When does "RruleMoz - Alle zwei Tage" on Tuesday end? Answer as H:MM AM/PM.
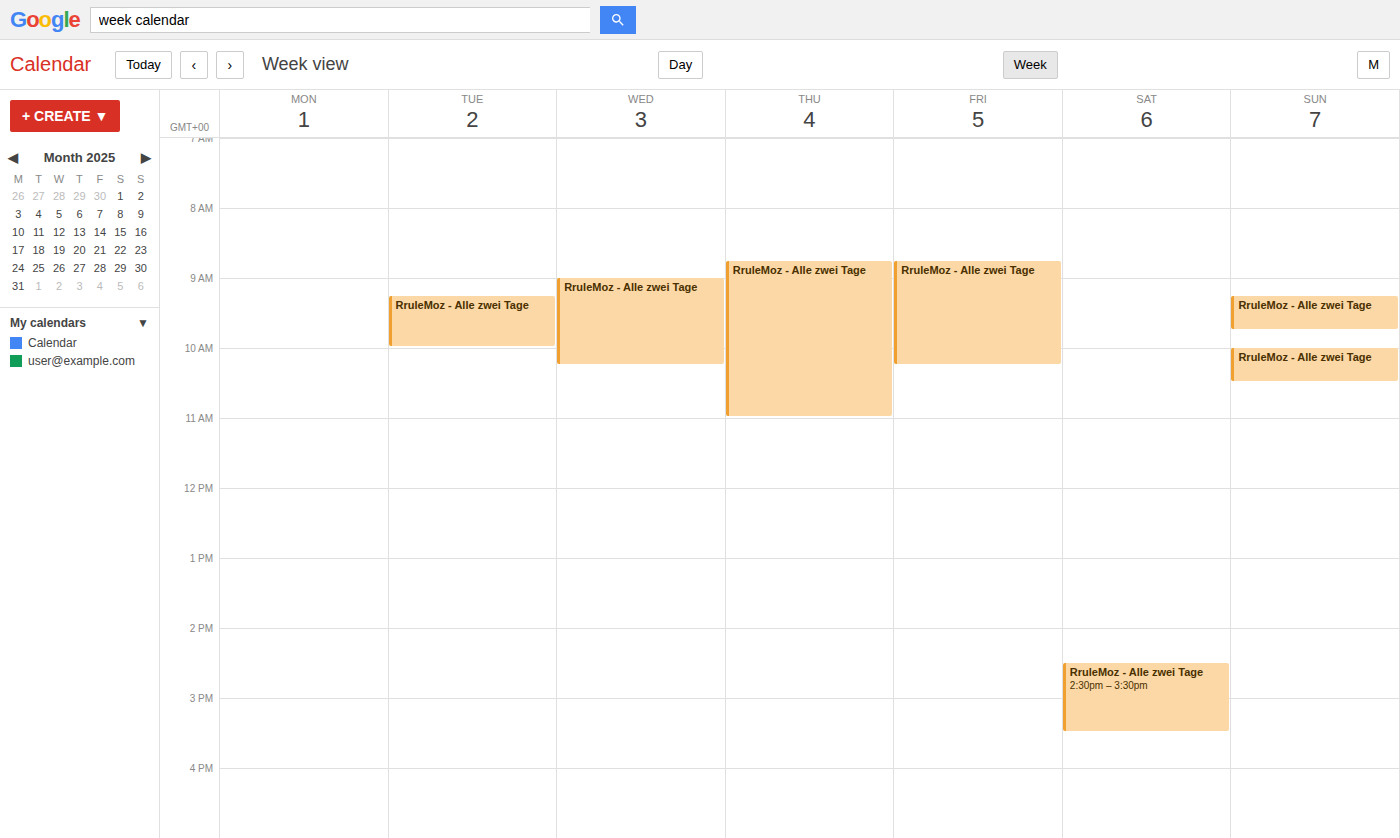
10:00 AM